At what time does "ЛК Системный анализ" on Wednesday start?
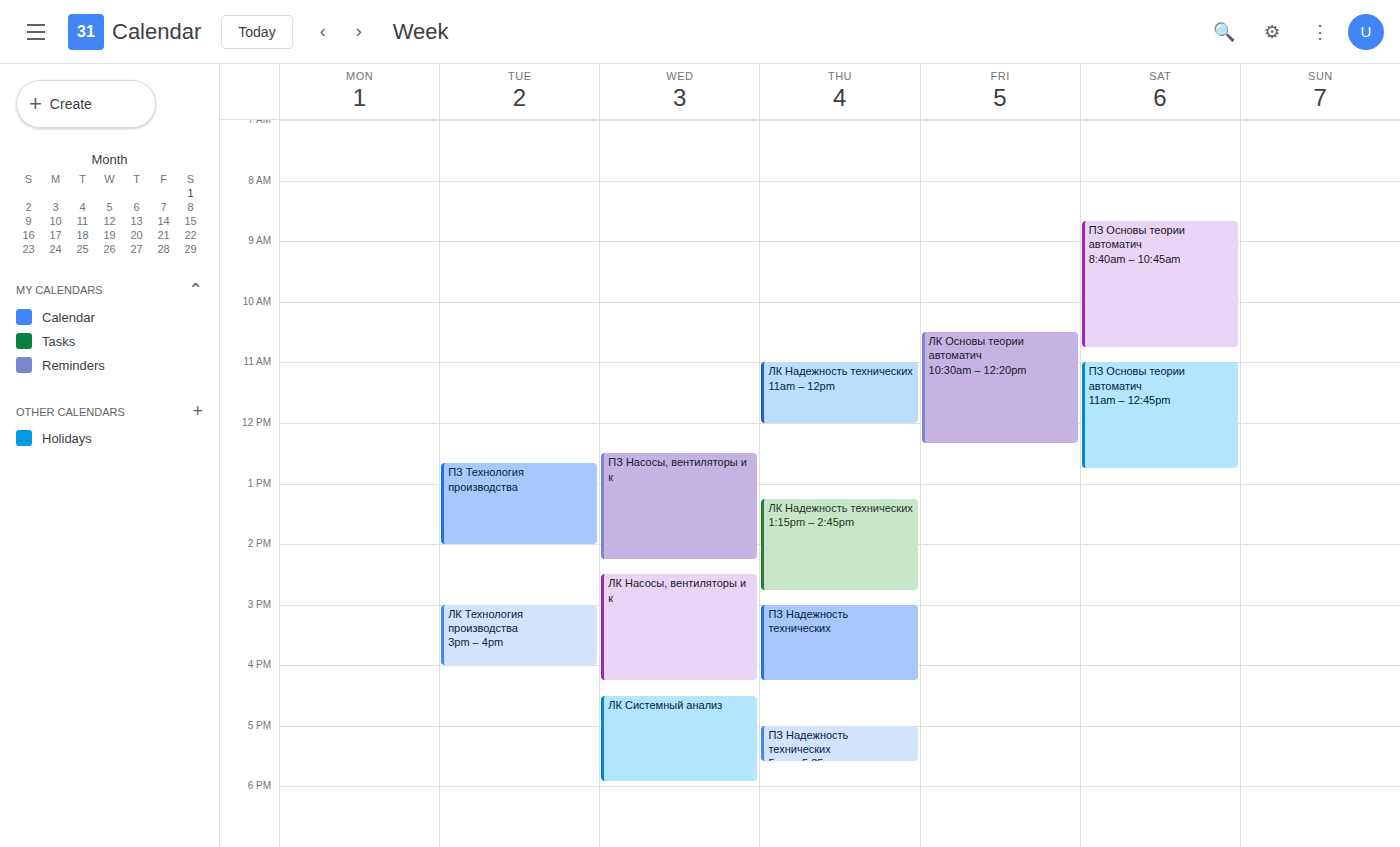
4:30 PM